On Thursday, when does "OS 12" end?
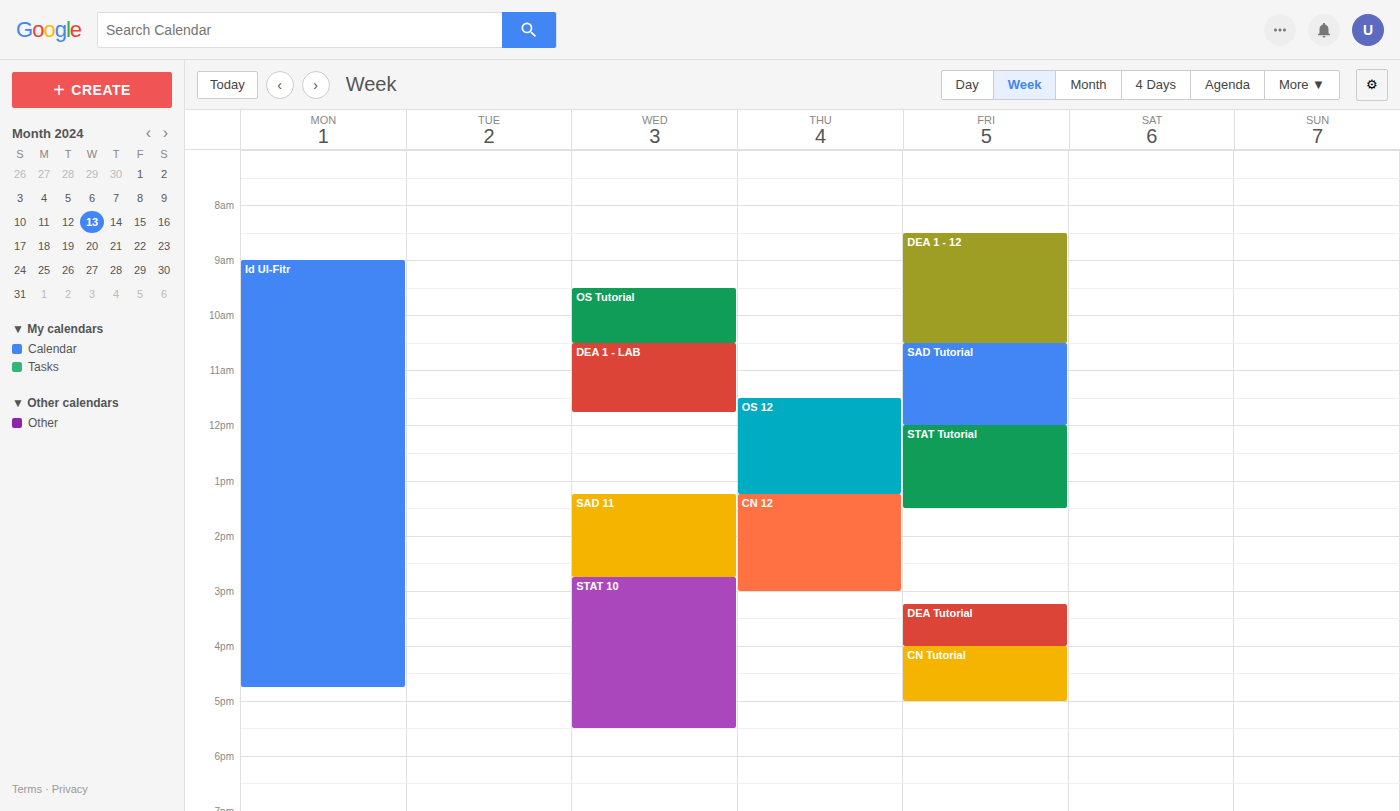
1:15 PM